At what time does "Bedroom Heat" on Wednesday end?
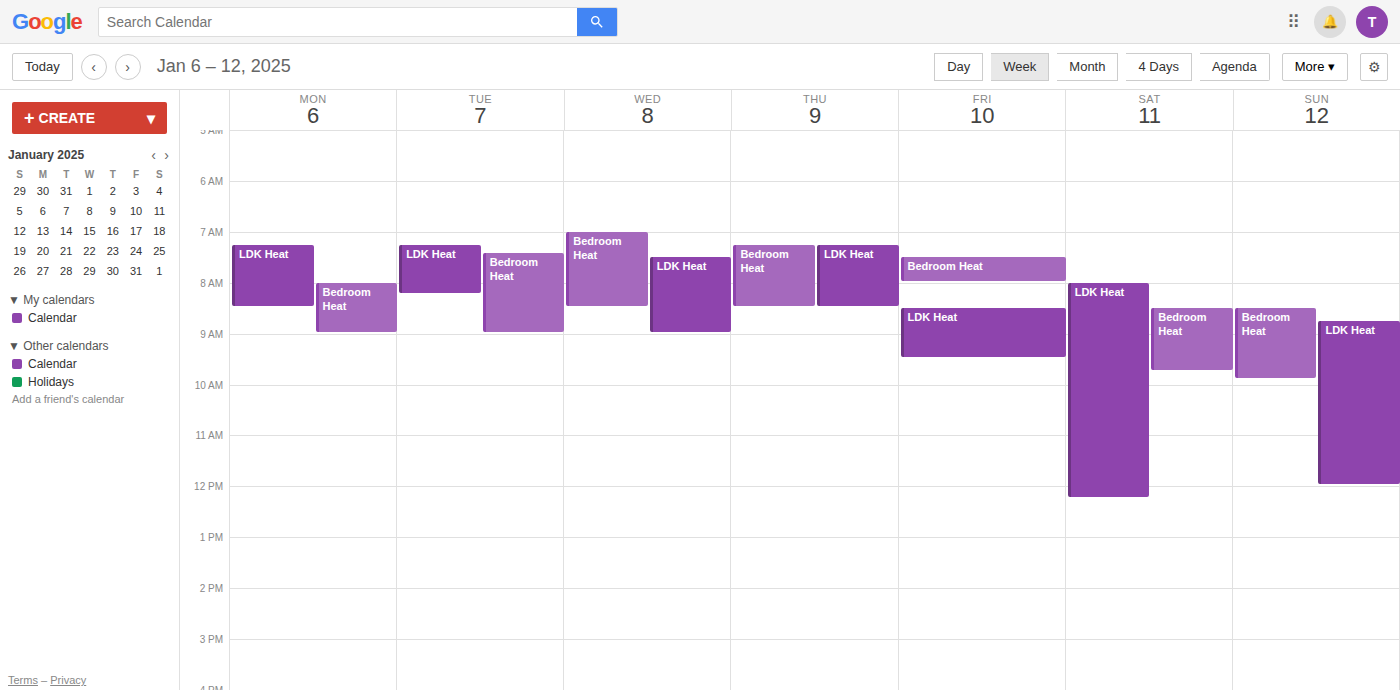
08:30